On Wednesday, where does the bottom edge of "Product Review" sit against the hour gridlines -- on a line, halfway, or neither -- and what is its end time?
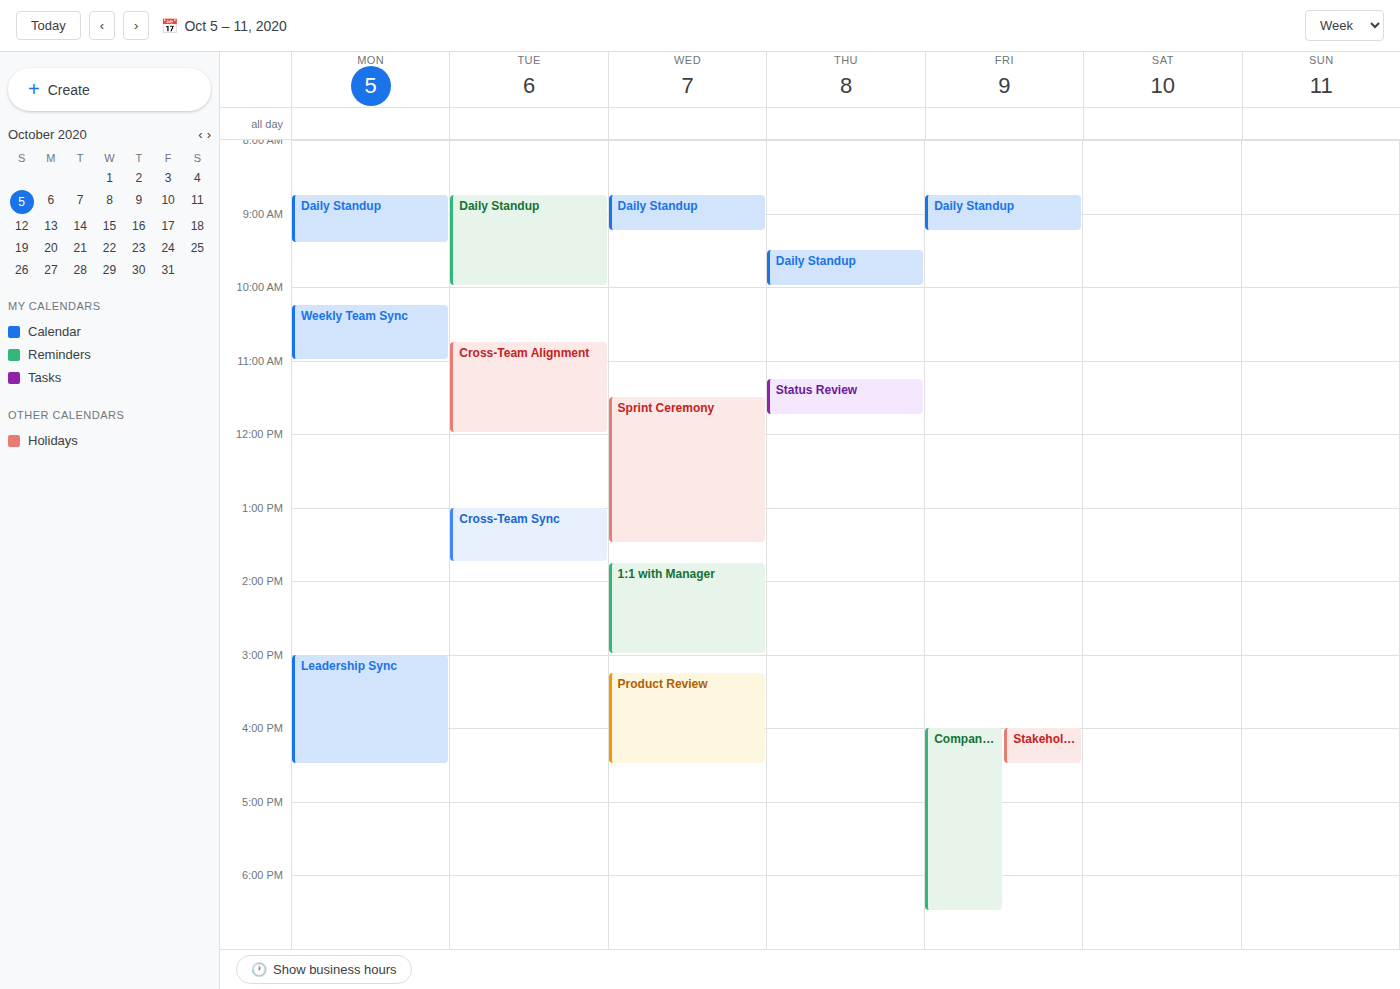
4:30 PM -- halfway between the 4 PM and 5 PM lines.